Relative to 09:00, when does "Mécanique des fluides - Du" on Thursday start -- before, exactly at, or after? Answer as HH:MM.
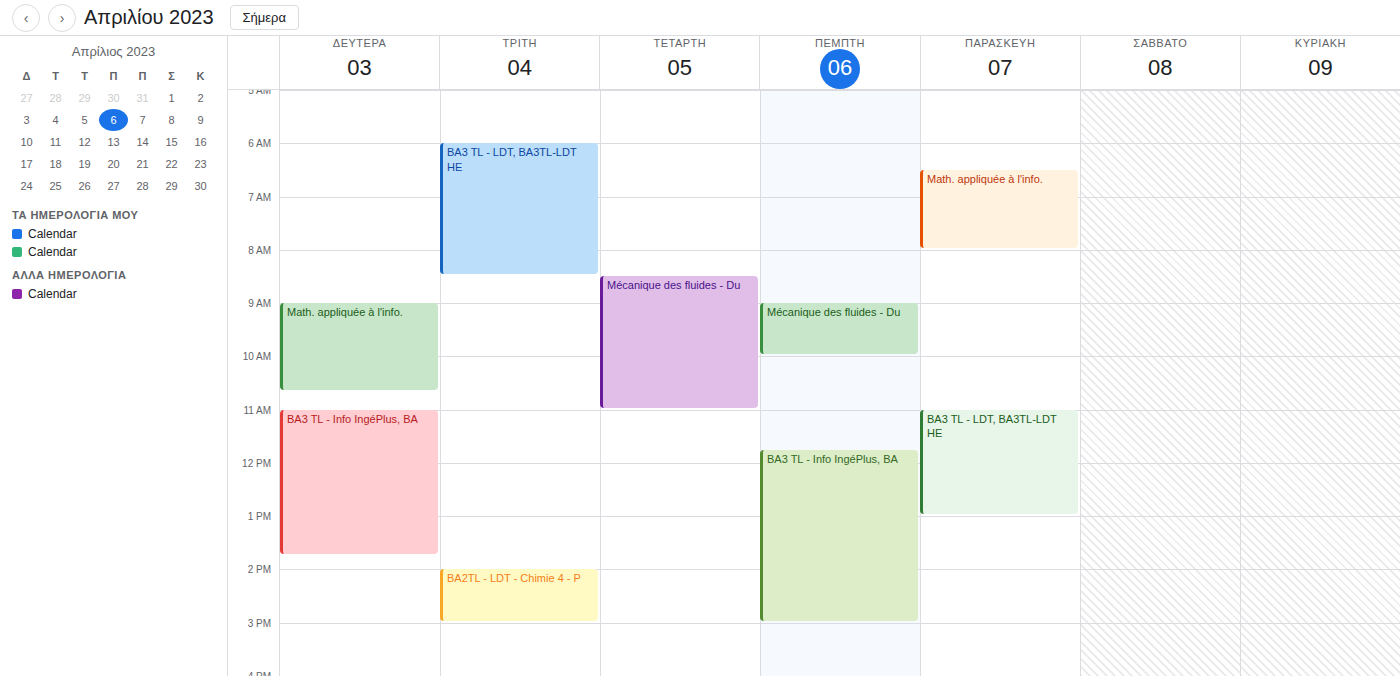
09:00 -- exactly at 09:00, on the 09:00 line.